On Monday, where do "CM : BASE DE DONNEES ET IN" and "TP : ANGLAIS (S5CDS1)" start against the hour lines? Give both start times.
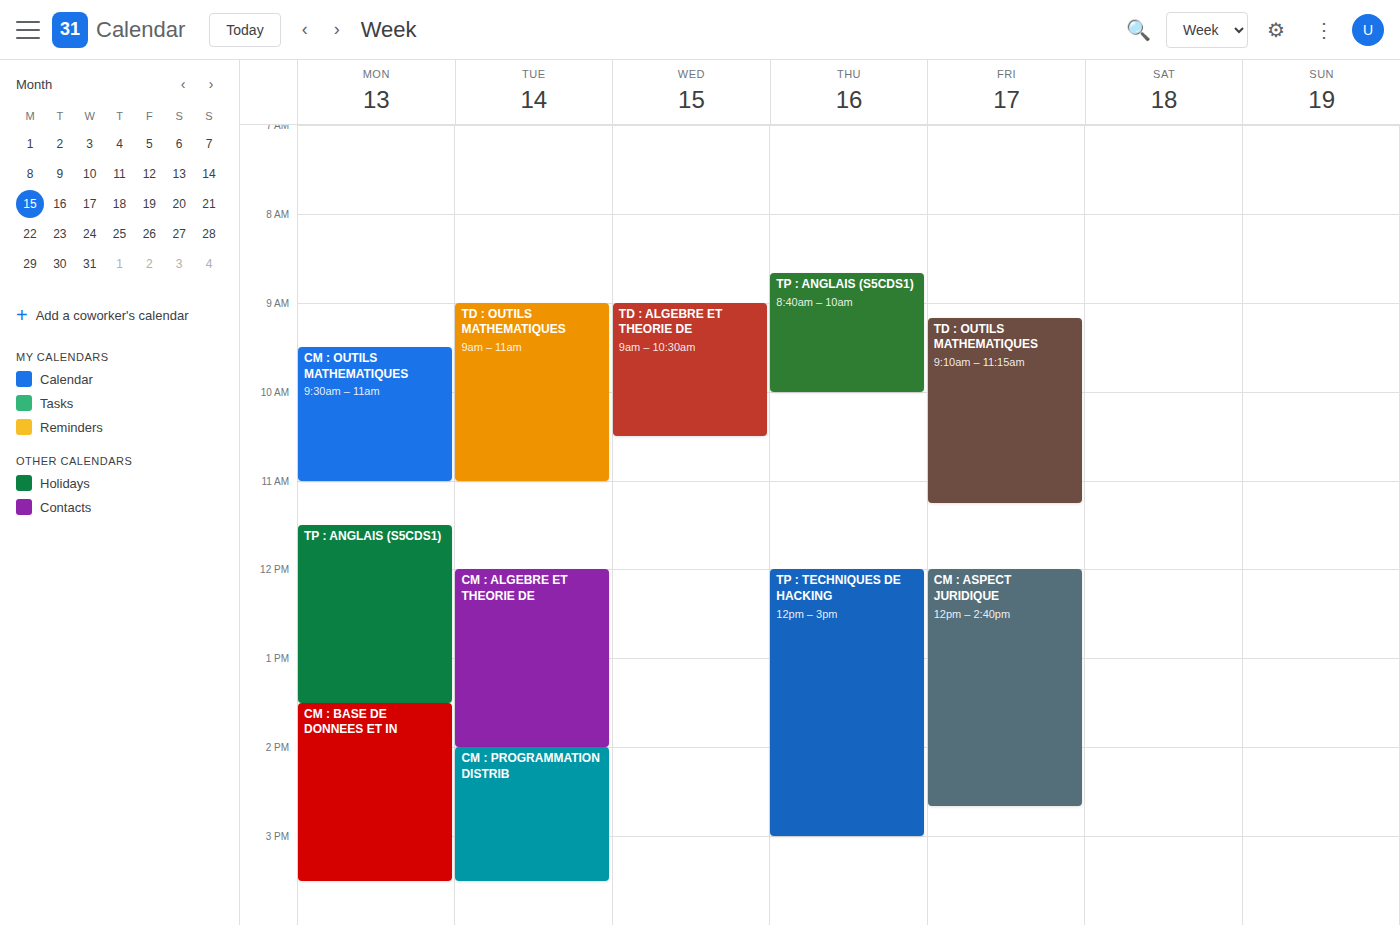
"CM : BASE DE DONNEES ET IN": 13:30, halfway between the 13:00 and 14:00 lines. "TP : ANGLAIS (S5CDS1)": 11:30, halfway between the 11:00 and 12:00 lines.